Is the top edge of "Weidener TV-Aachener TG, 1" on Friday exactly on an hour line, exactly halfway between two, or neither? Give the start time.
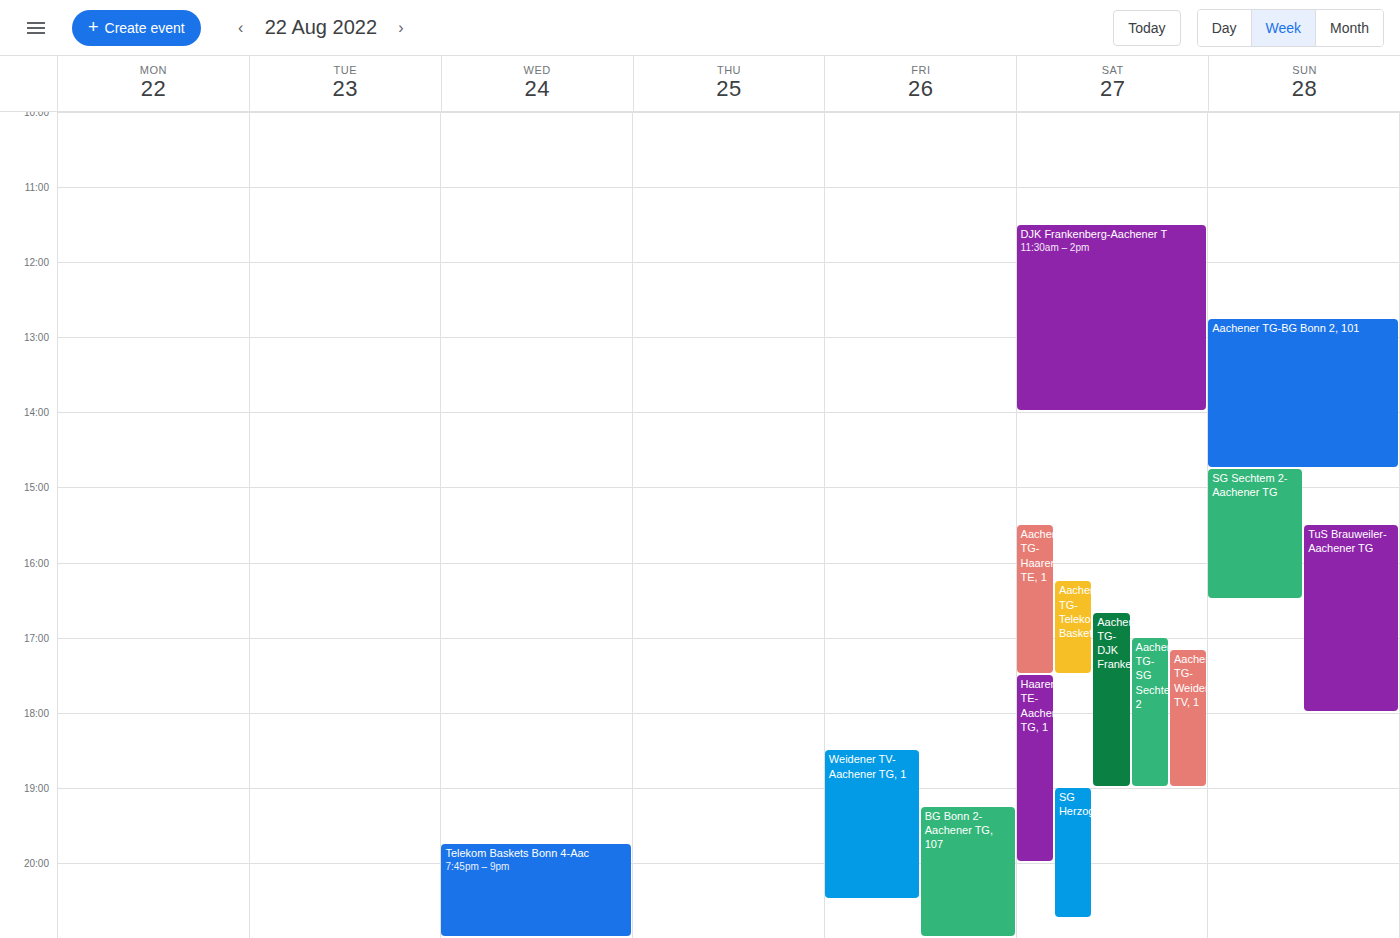
18:30 -- halfway between the 18:00 and 19:00 lines.